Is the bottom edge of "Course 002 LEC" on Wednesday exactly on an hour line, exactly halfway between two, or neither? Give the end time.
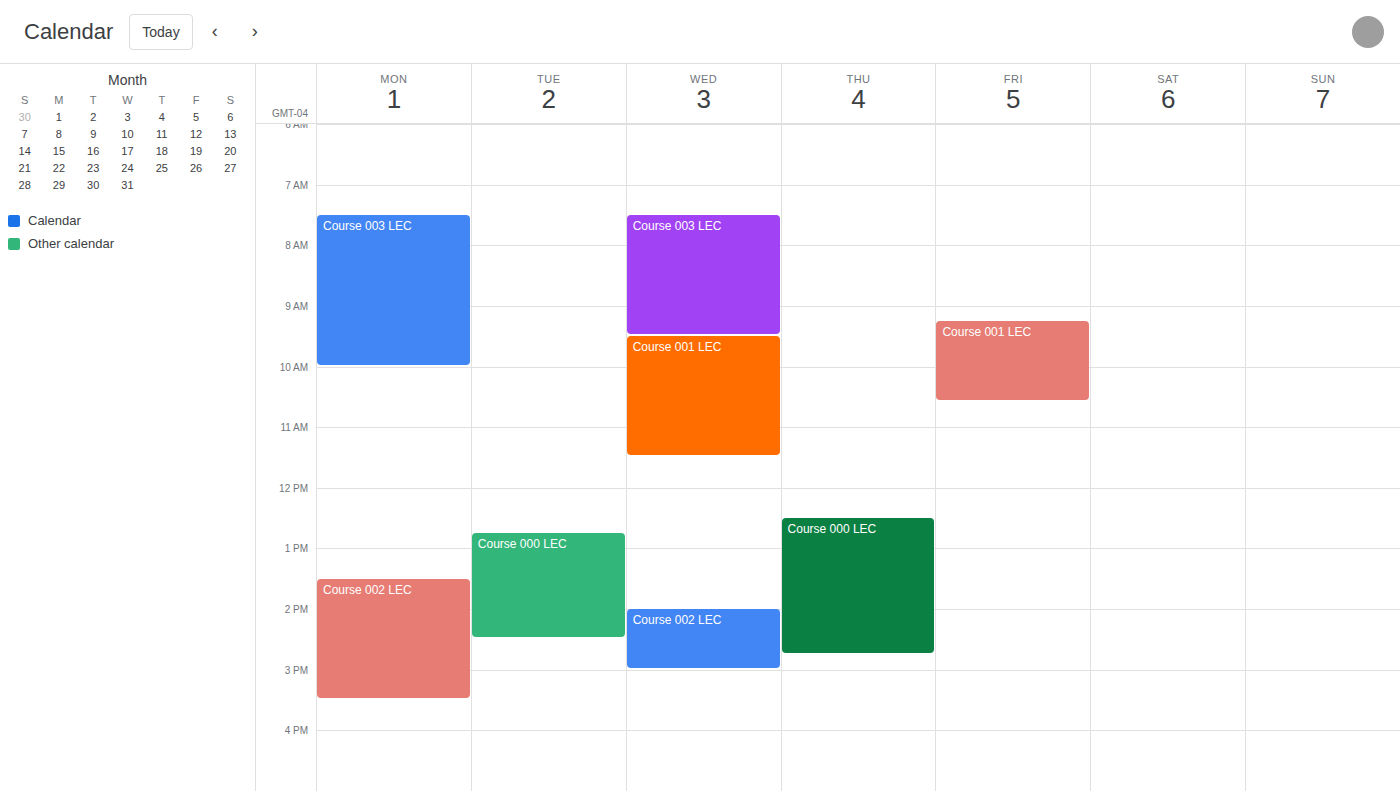
3:00 PM -- exactly on the 3 PM line.